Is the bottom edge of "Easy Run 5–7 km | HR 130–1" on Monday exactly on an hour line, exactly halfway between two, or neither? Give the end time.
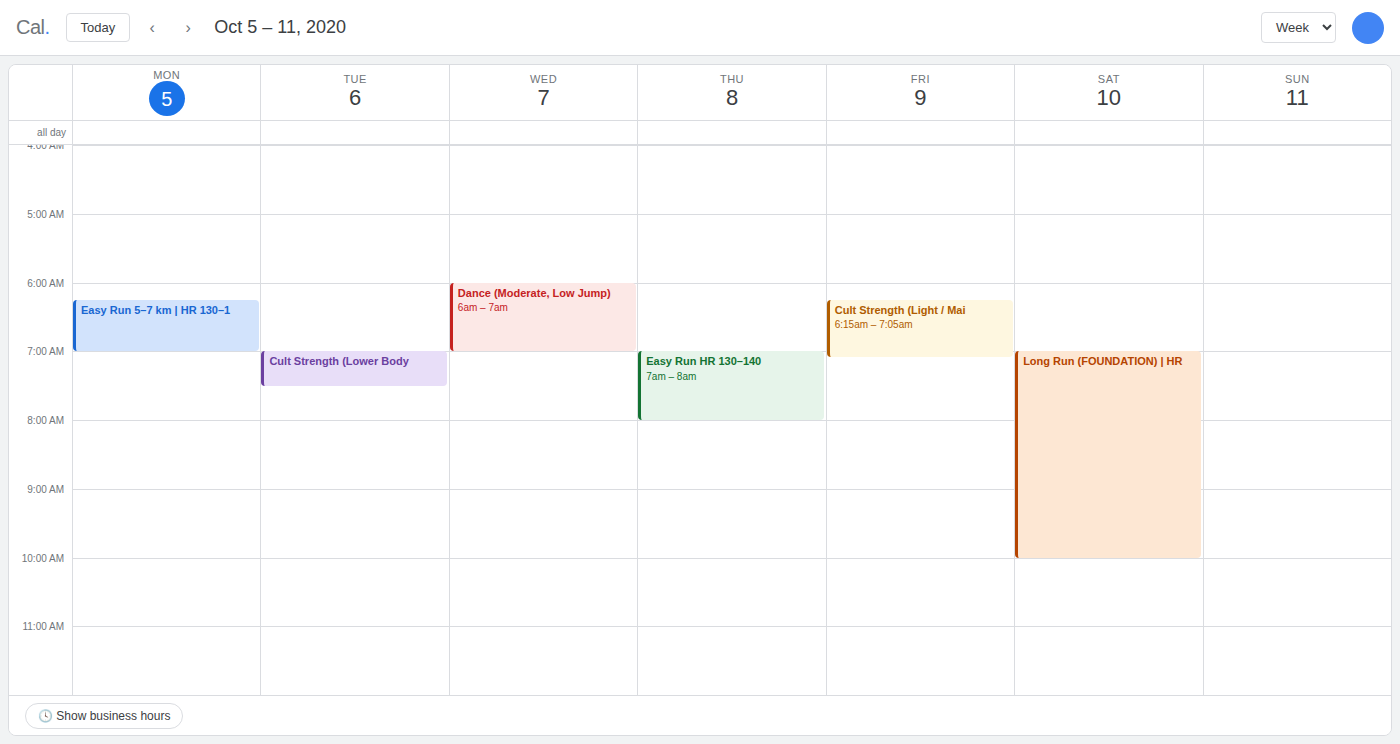
7:00 AM -- exactly on the 7 AM line.